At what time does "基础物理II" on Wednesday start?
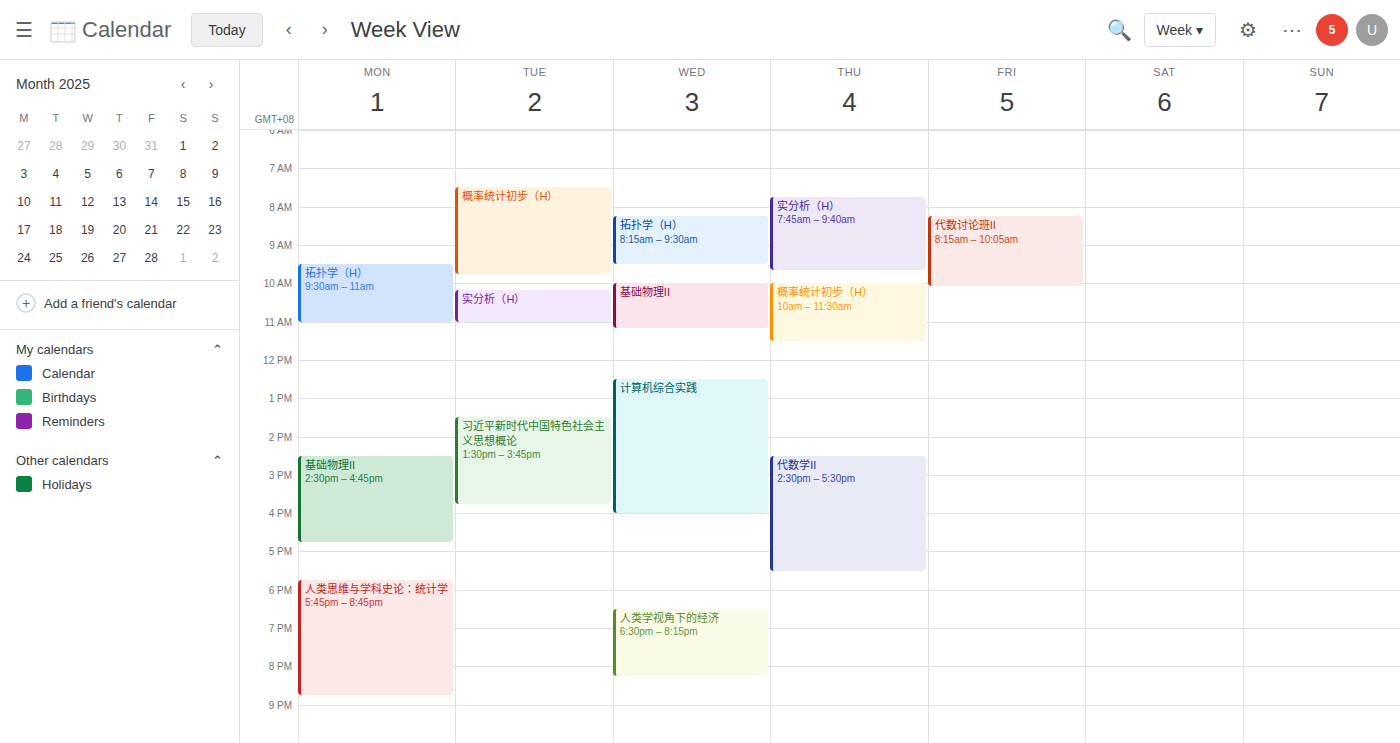
10:00 AM